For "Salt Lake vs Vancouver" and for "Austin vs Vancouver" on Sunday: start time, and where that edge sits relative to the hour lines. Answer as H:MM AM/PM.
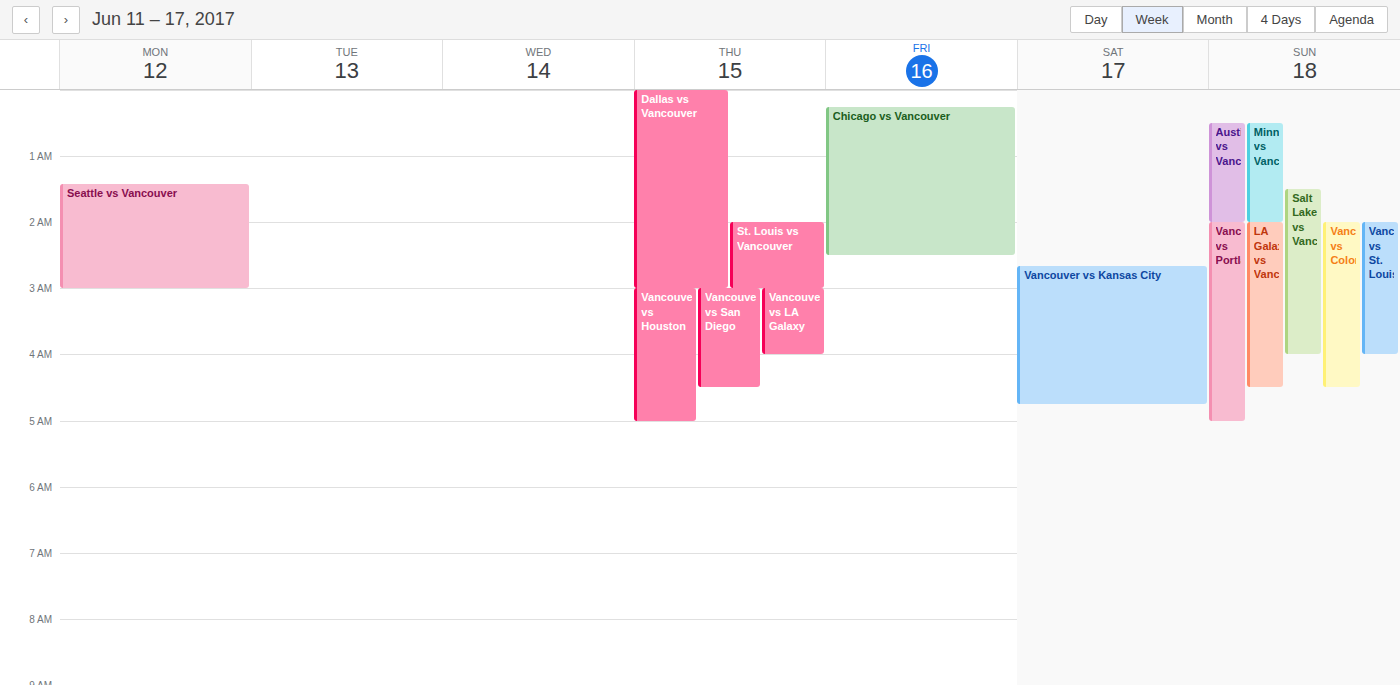
"Salt Lake vs Vancouver": 1:30 AM, halfway between the 1 AM and 2 AM lines. "Austin vs Vancouver": 12:30 AM, halfway between the 12 AM and 1 AM lines.